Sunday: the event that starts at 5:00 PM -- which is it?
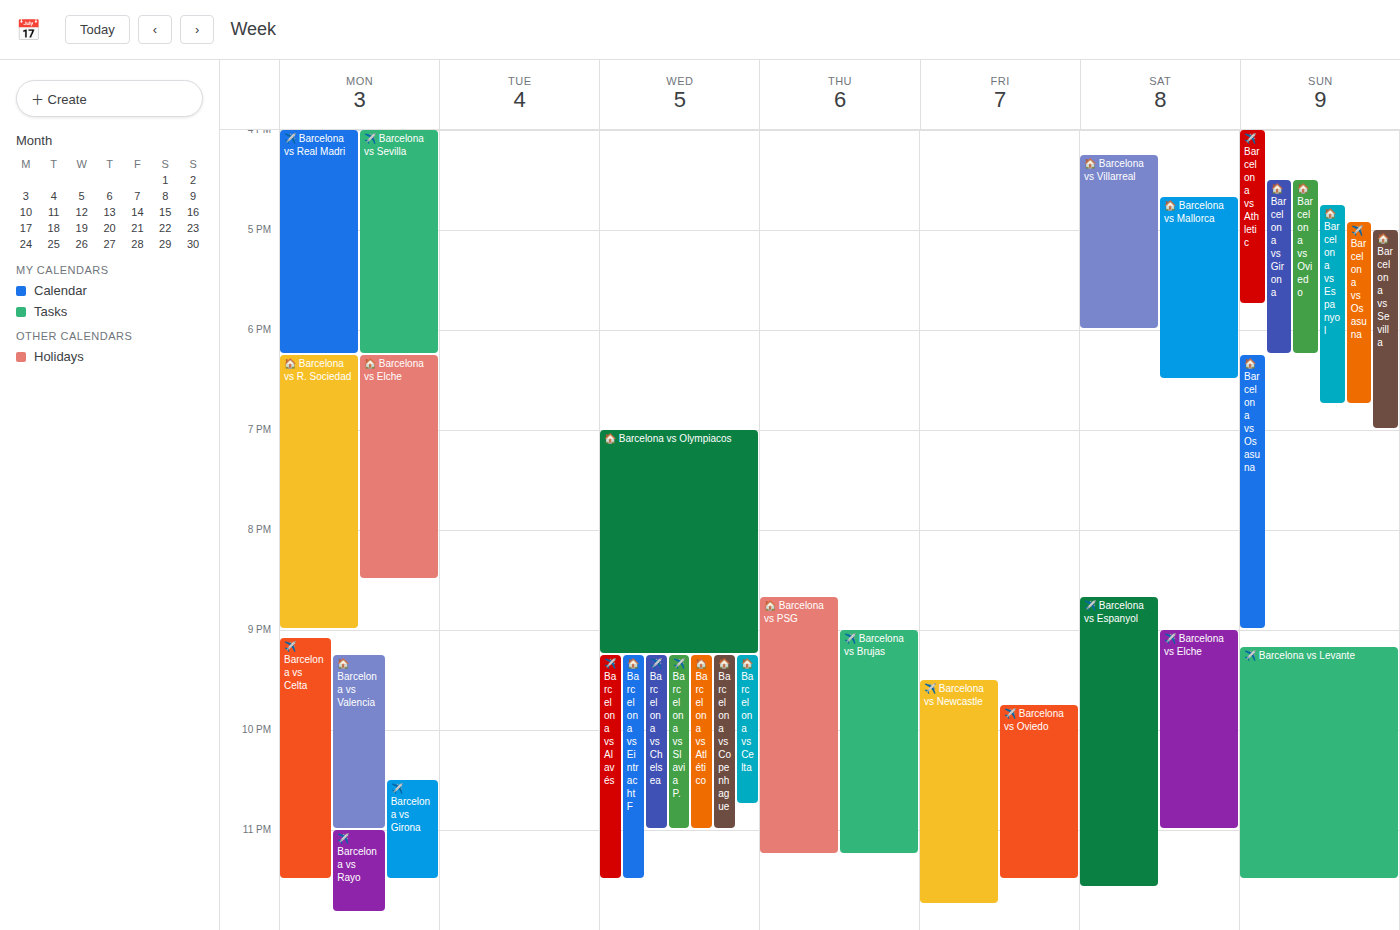
"🏠 Barcelona vs Sevilla"